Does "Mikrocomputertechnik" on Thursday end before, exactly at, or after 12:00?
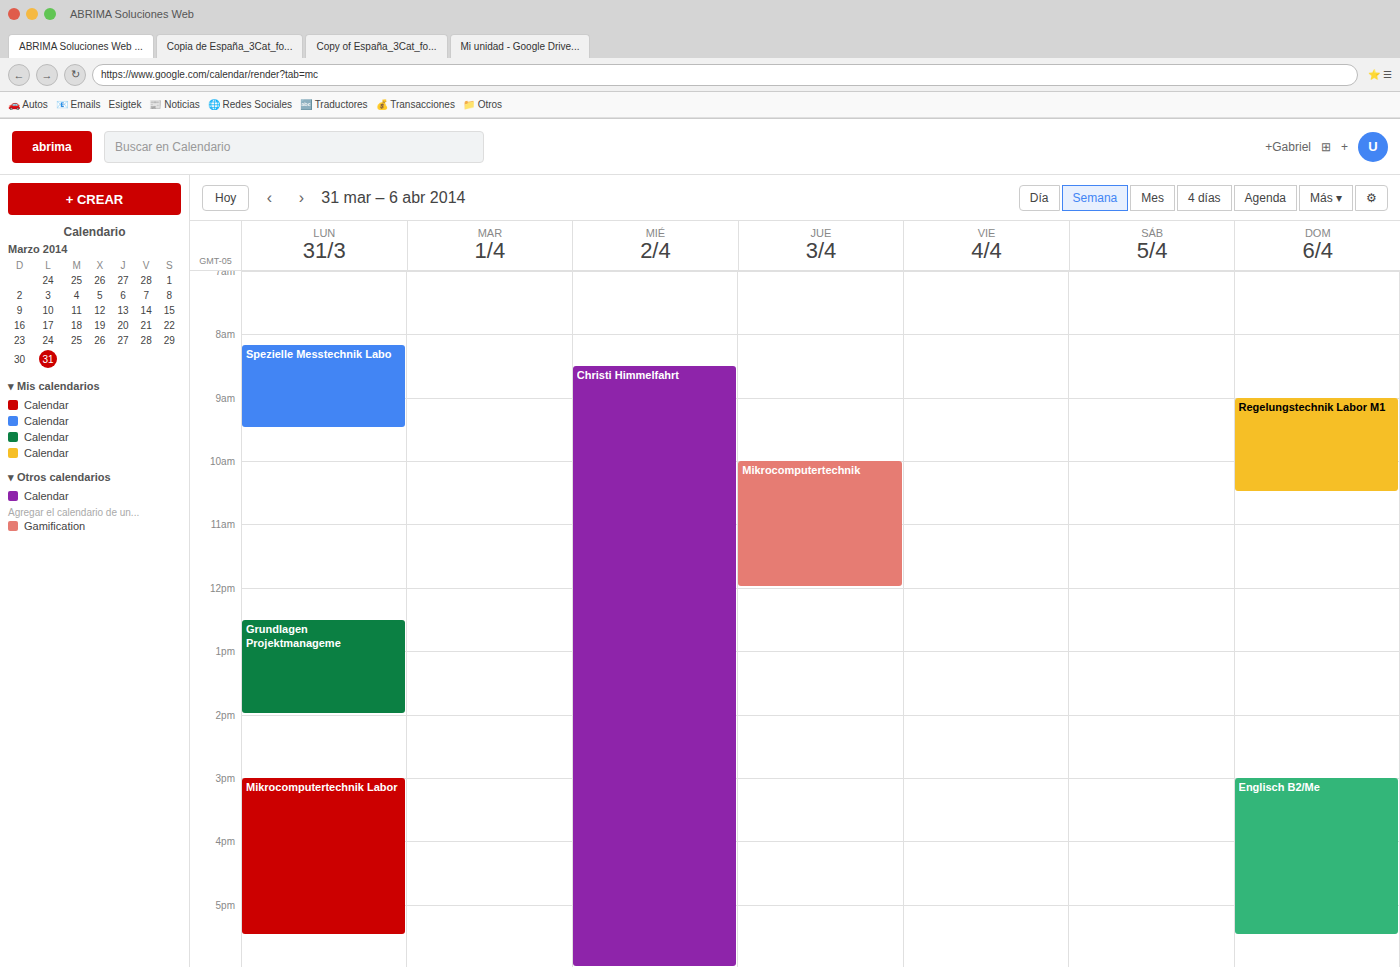
12:00 -- exactly at 12:00, on the 12:00 line.